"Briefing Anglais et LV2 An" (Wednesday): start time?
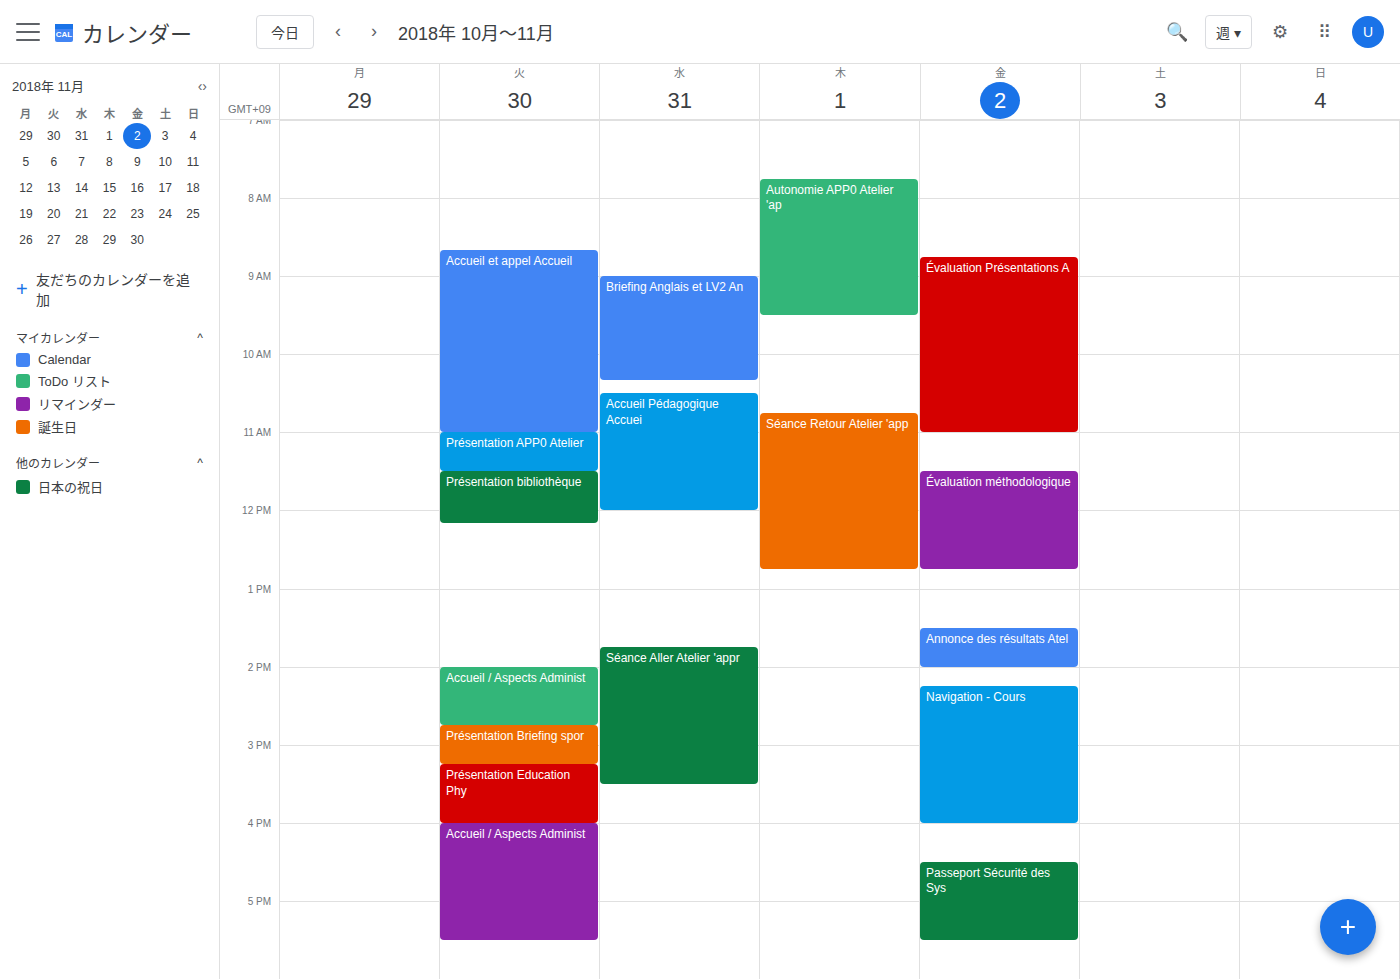
9:00 AM